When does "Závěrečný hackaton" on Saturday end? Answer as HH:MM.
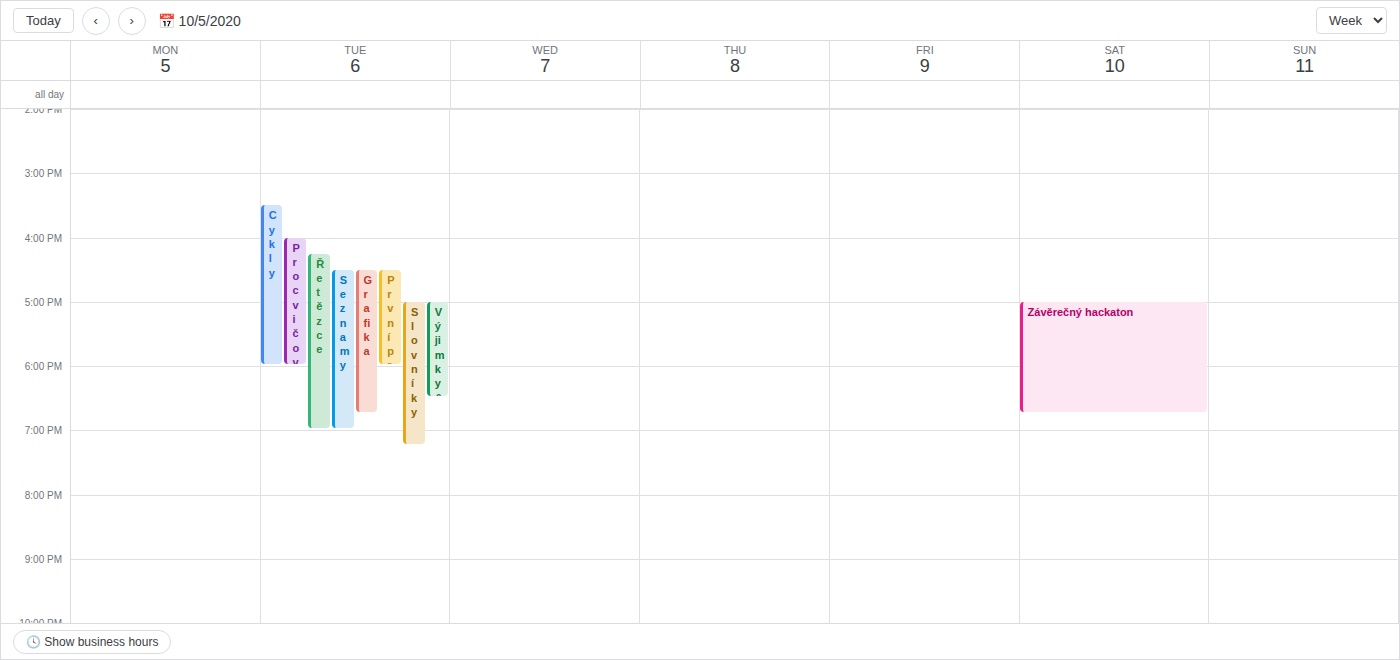
18:45